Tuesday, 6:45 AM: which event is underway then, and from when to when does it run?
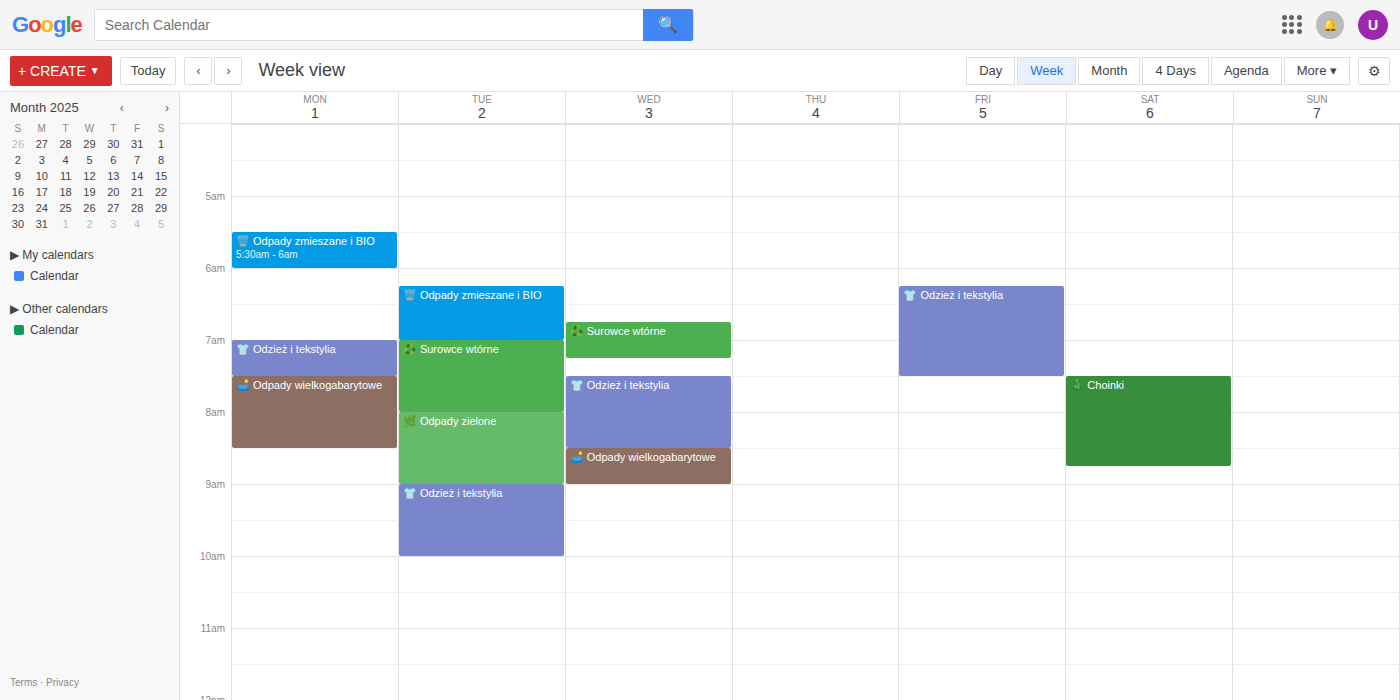
"🗑️ Odpady zmieszane i BIO", 6:15 AM to 7:00 AM